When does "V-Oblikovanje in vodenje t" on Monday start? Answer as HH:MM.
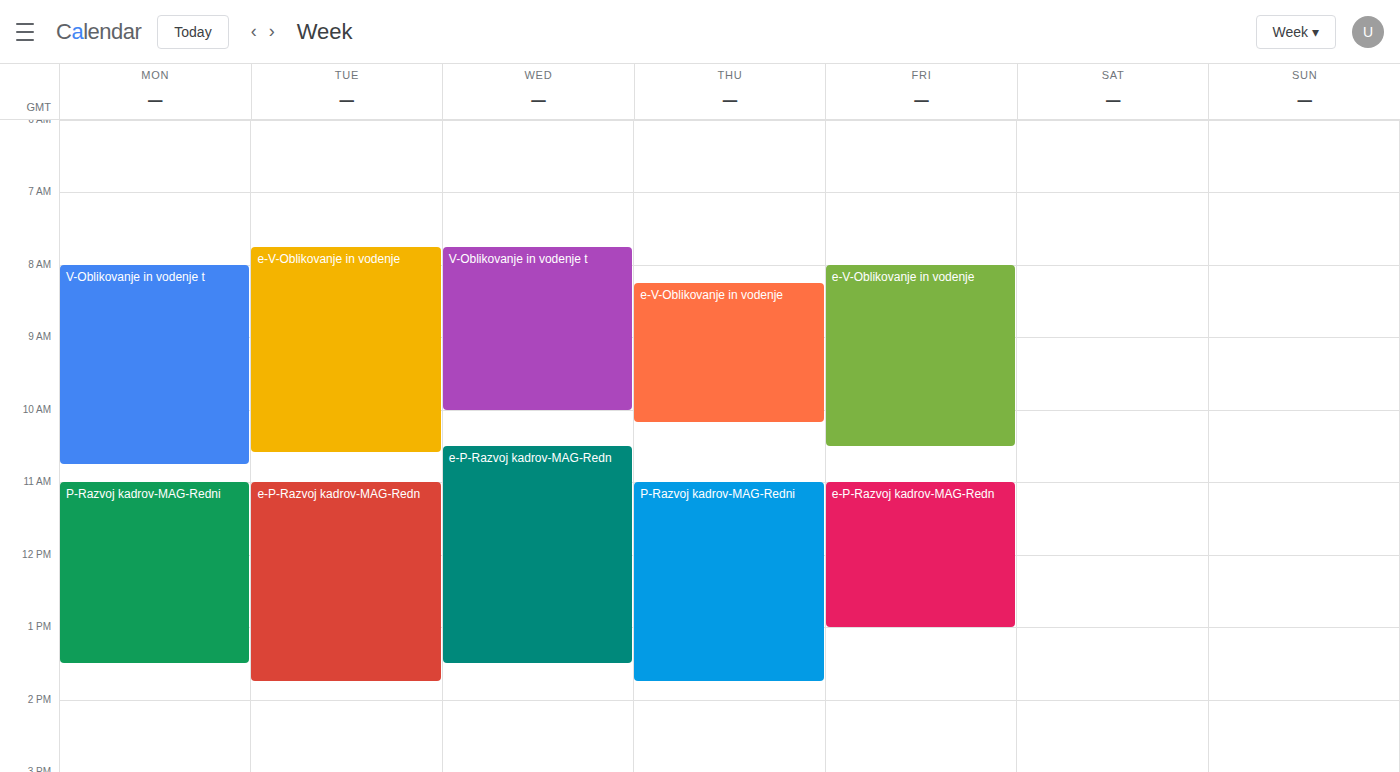
08:00